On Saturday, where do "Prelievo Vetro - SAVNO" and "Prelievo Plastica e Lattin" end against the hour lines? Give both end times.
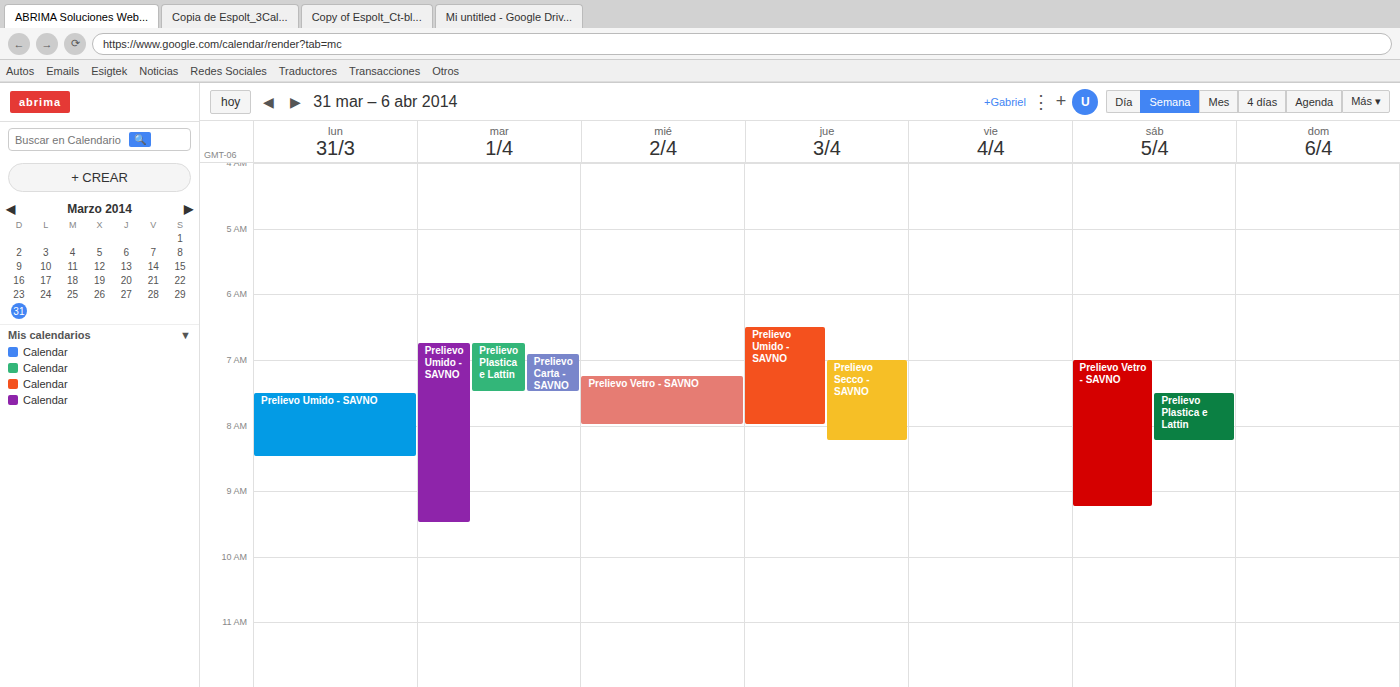
"Prelievo Vetro - SAVNO": 9:15 AM, neither: a quarter of the way from the 9 AM line to the 10 AM line. "Prelievo Plastica e Lattin": 8:15 AM, neither: a quarter of the way from the 8 AM line to the 9 AM line.